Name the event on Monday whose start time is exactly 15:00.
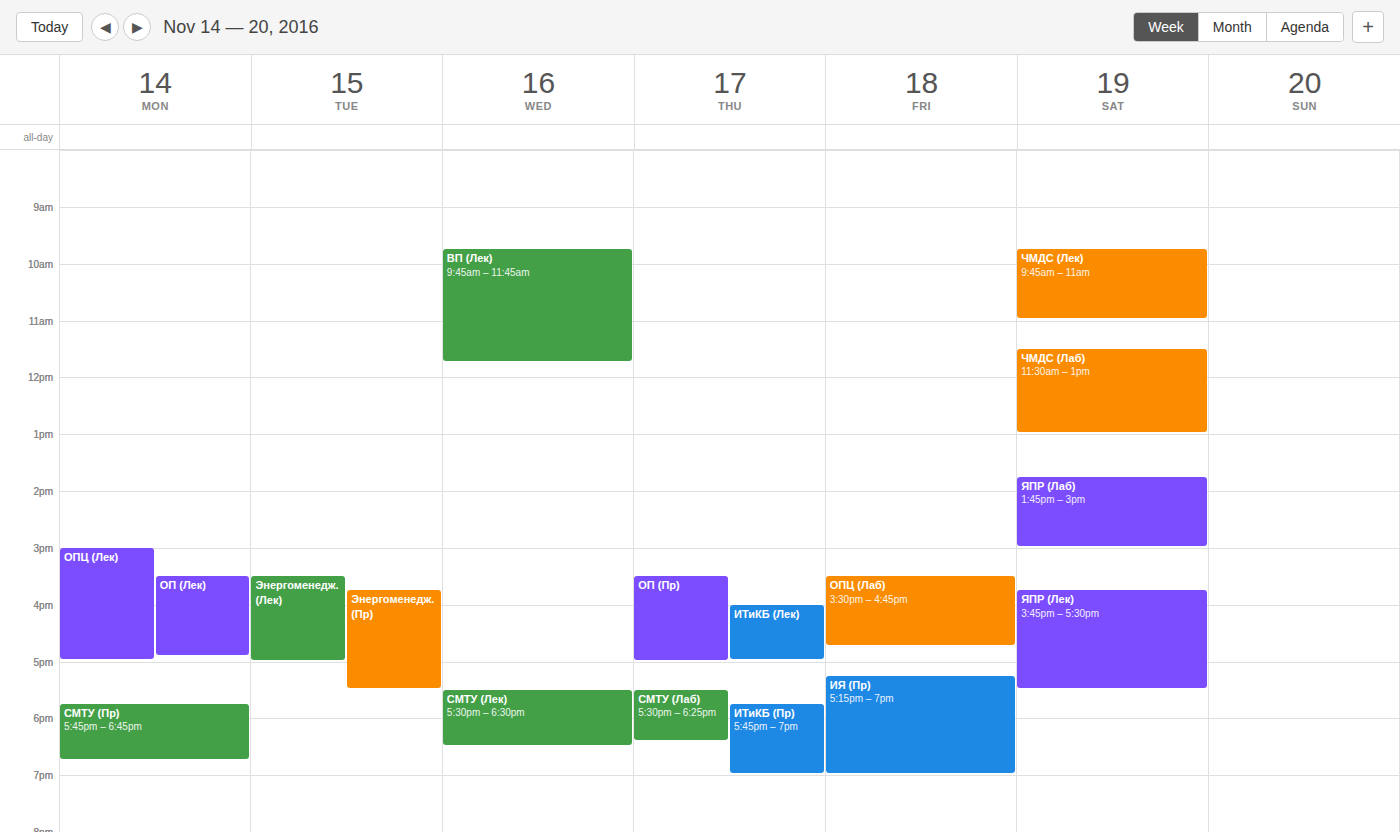
"ОПЦ (Лек)"